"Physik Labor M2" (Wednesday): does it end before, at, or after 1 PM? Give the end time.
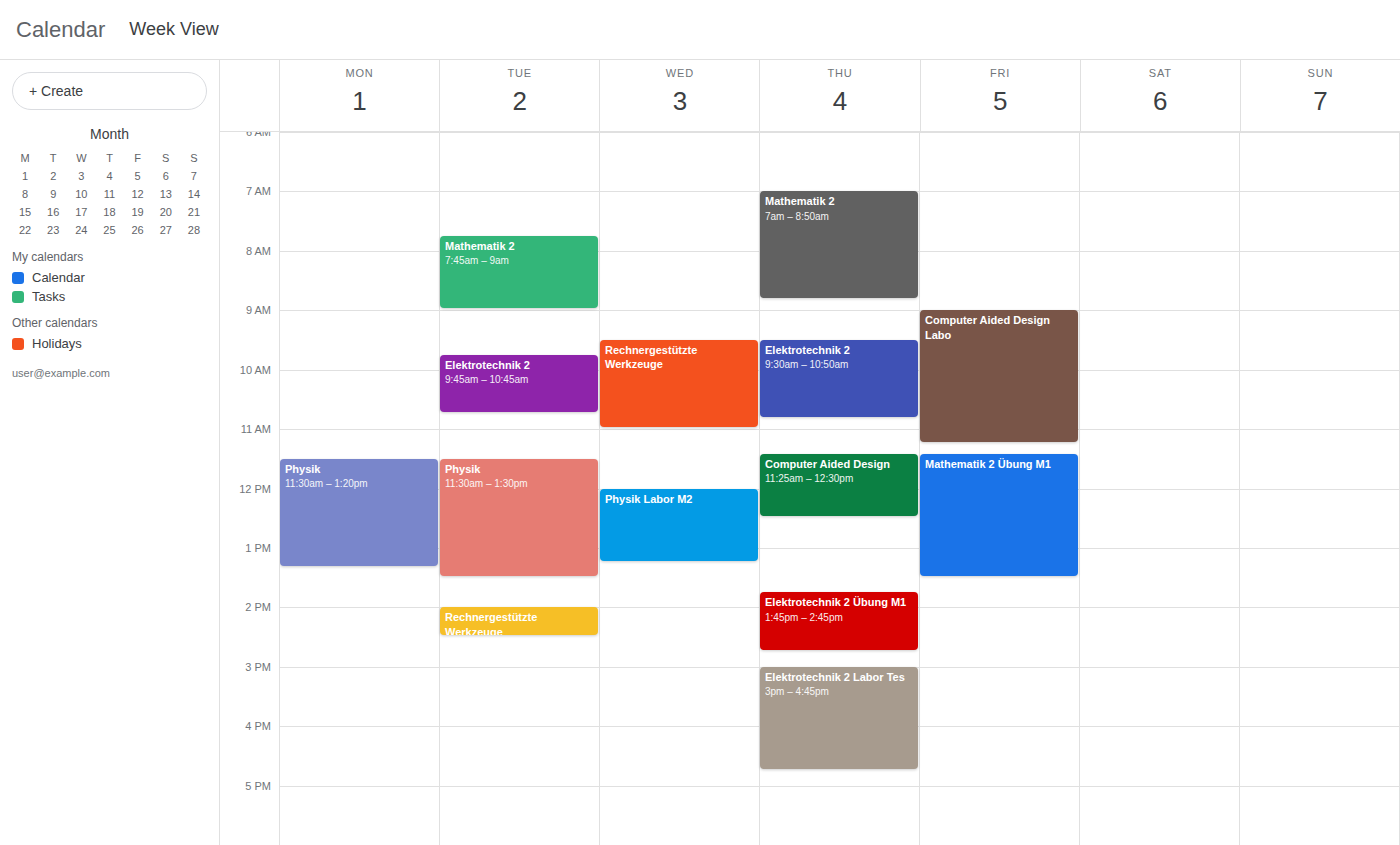
1:15 PM -- after 1 PM, 15 minutes below the 1 PM line.